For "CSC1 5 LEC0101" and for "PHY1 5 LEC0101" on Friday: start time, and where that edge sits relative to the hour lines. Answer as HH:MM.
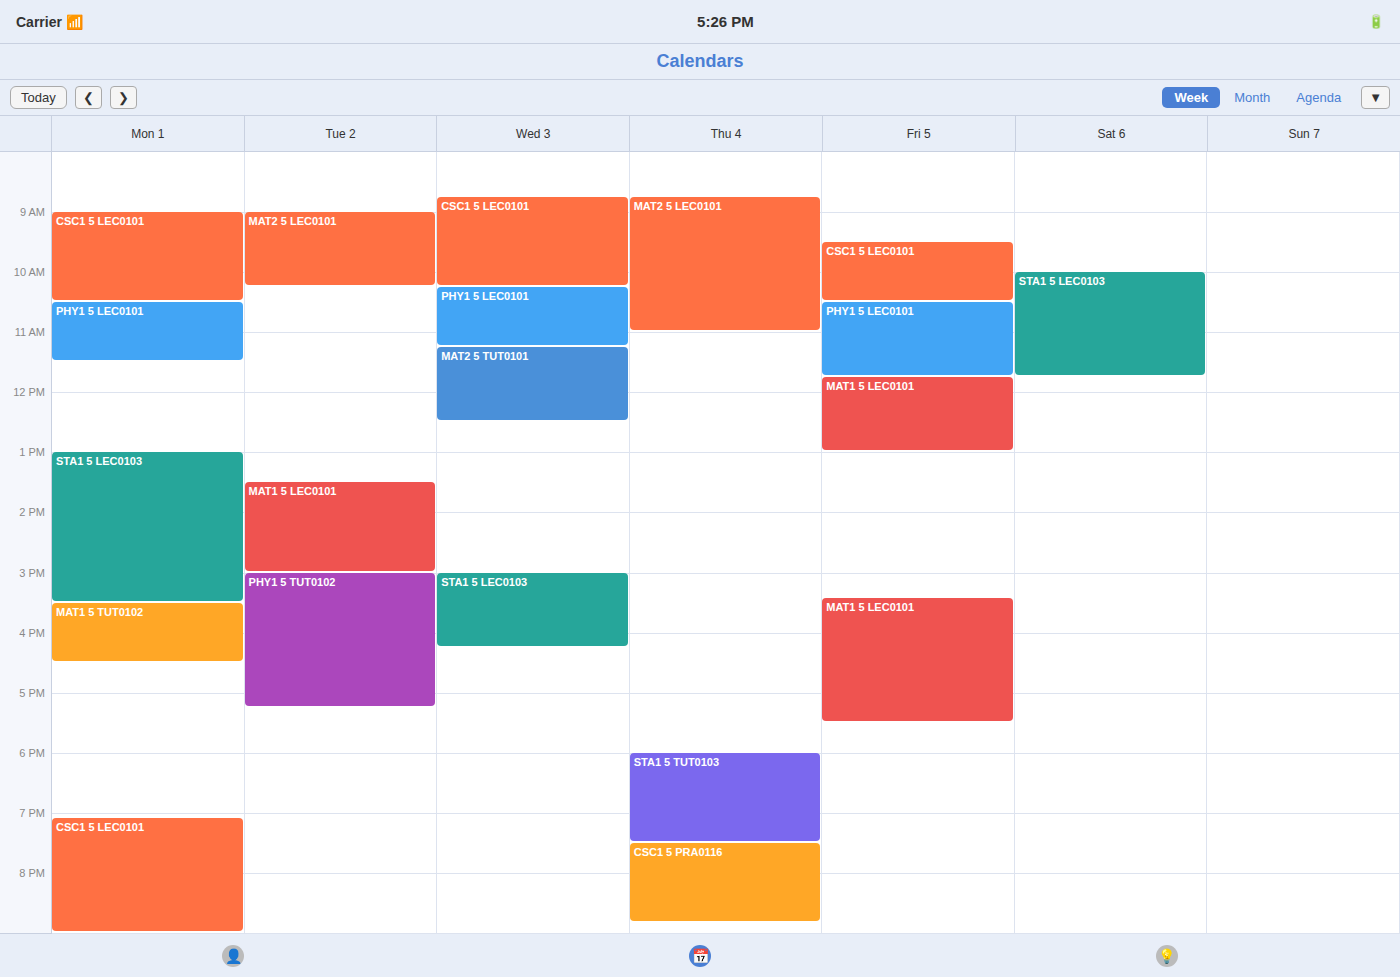
"CSC1 5 LEC0101": 09:30, halfway between the 09:00 and 10:00 lines. "PHY1 5 LEC0101": 10:30, halfway between the 10:00 and 11:00 lines.